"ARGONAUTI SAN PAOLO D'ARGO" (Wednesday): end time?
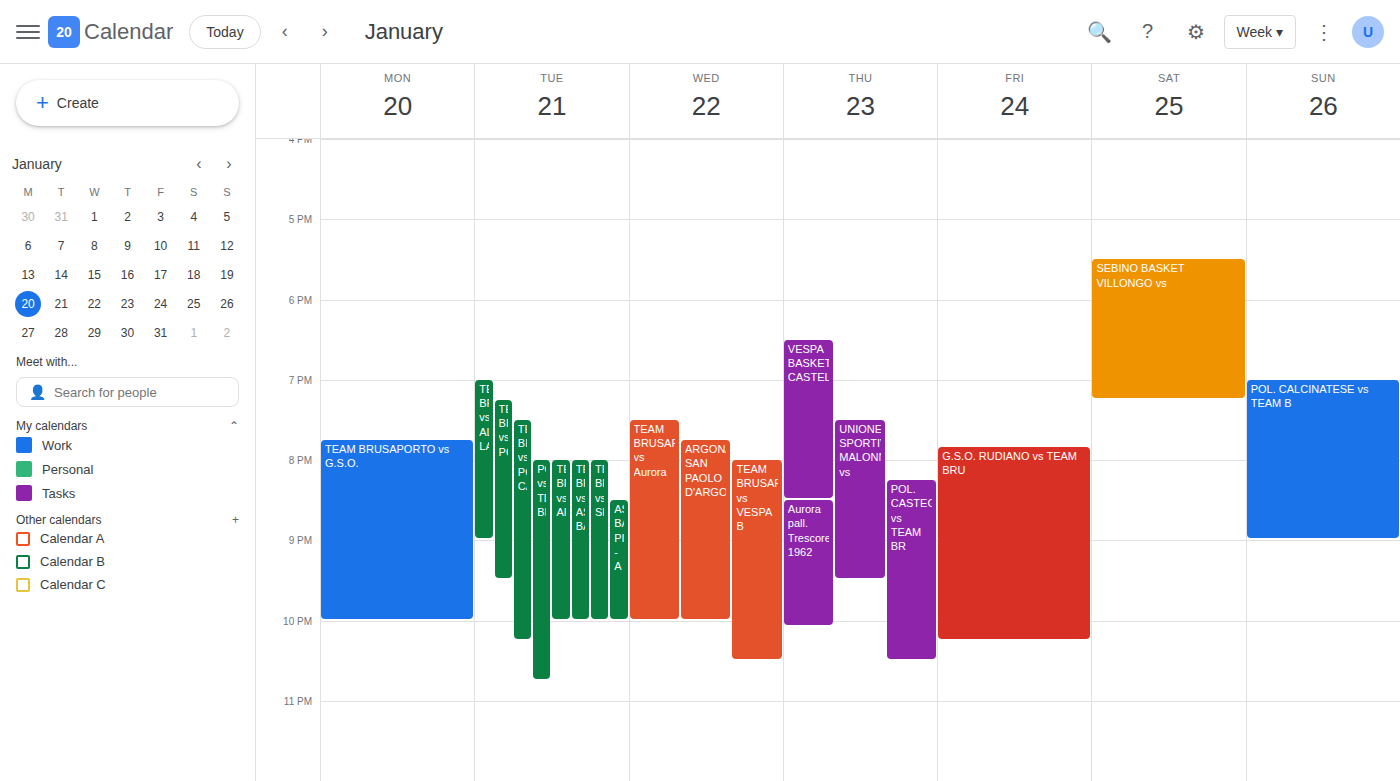
22:00